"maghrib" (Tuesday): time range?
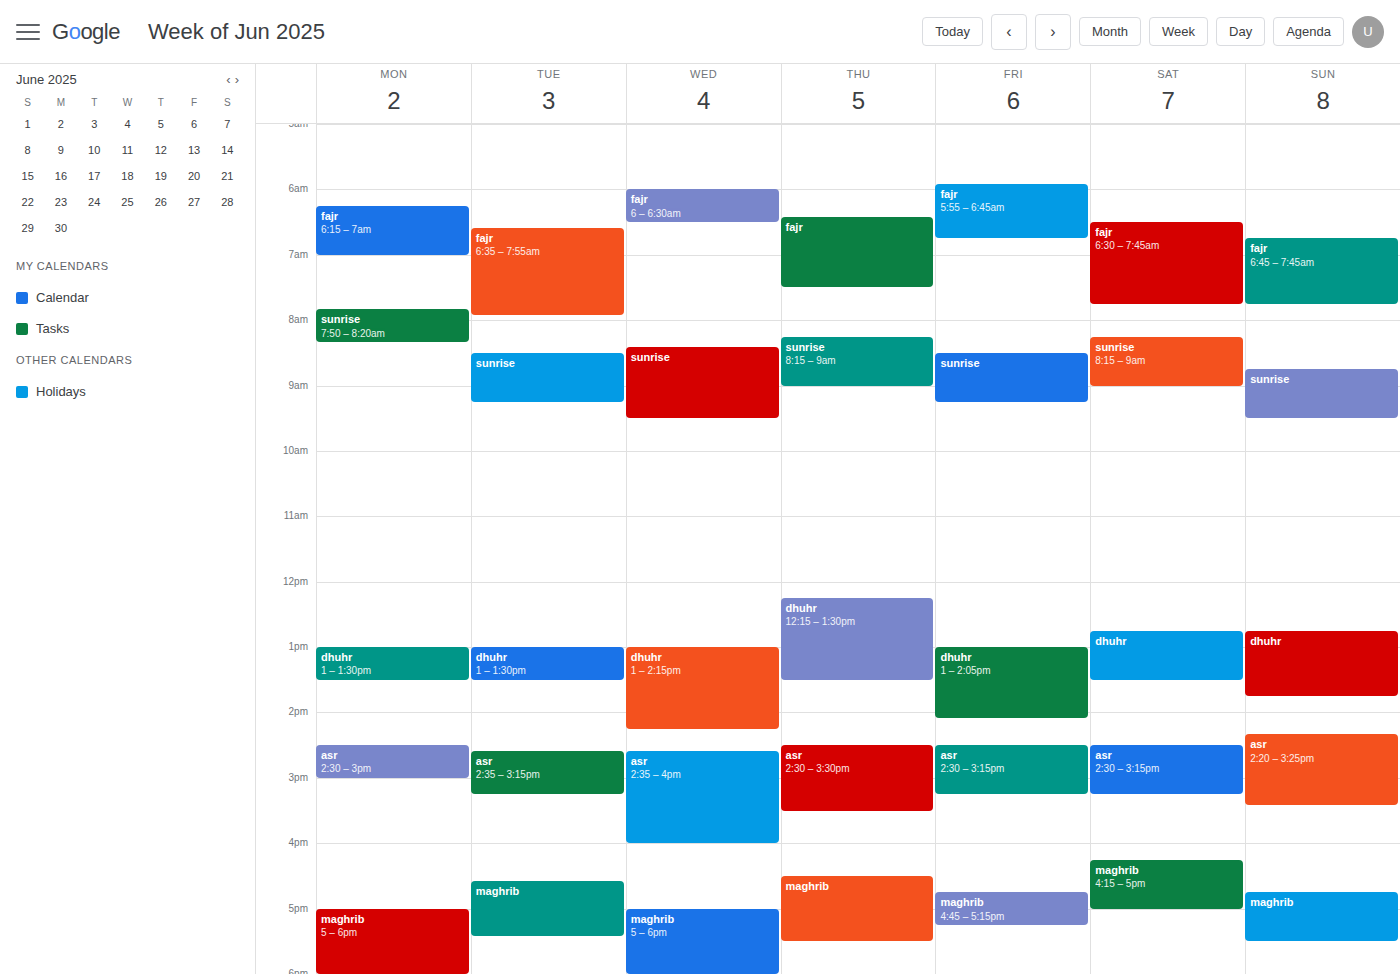
4:35 PM to 5:25 PM